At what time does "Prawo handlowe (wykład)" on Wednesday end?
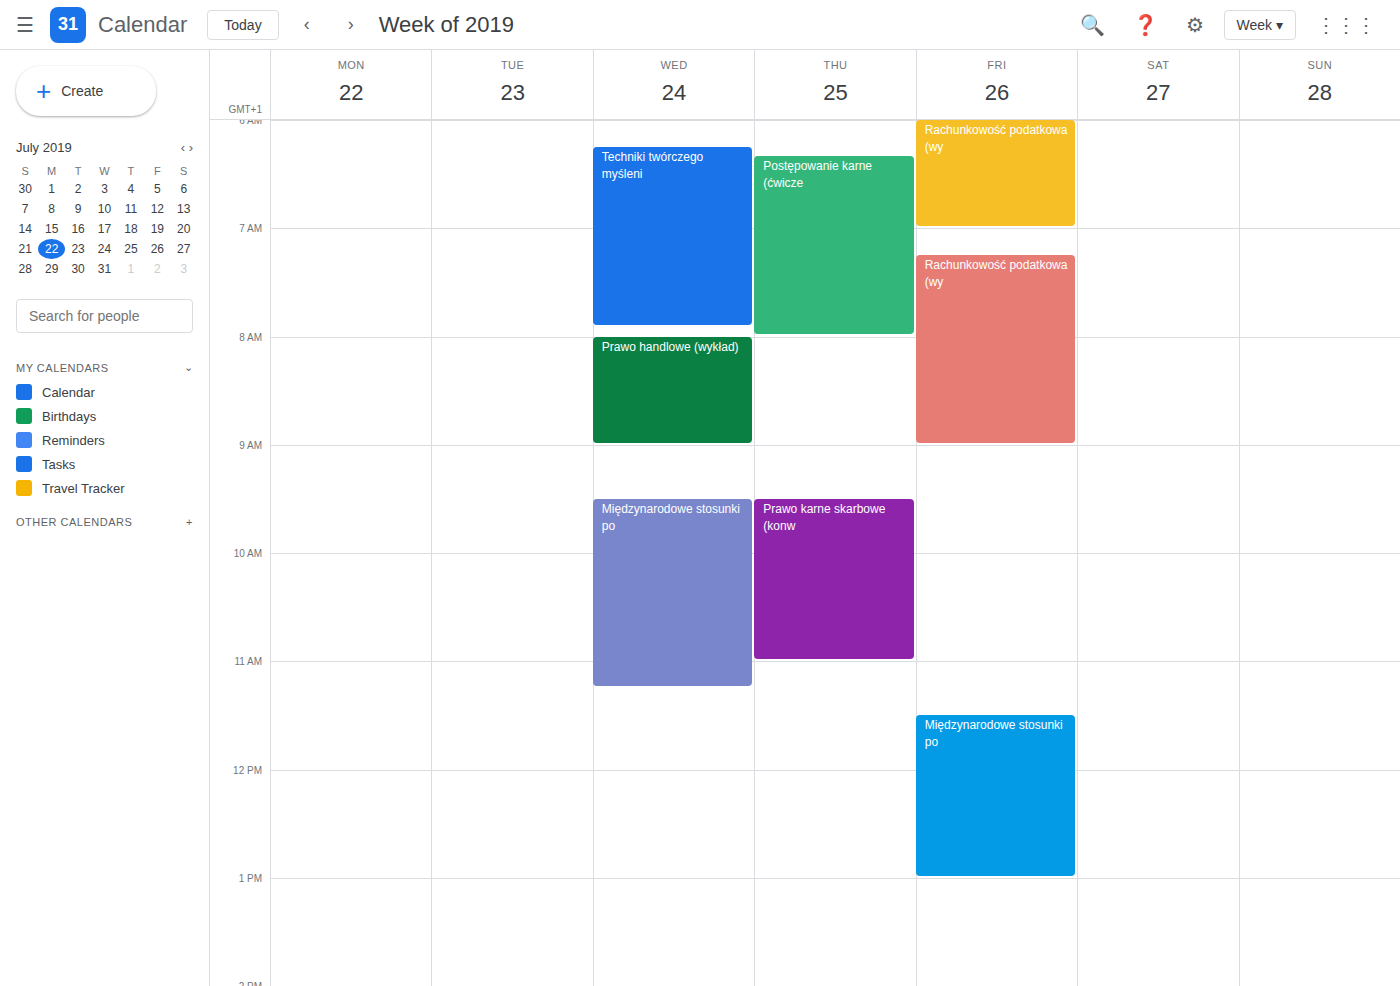
9:00 AM